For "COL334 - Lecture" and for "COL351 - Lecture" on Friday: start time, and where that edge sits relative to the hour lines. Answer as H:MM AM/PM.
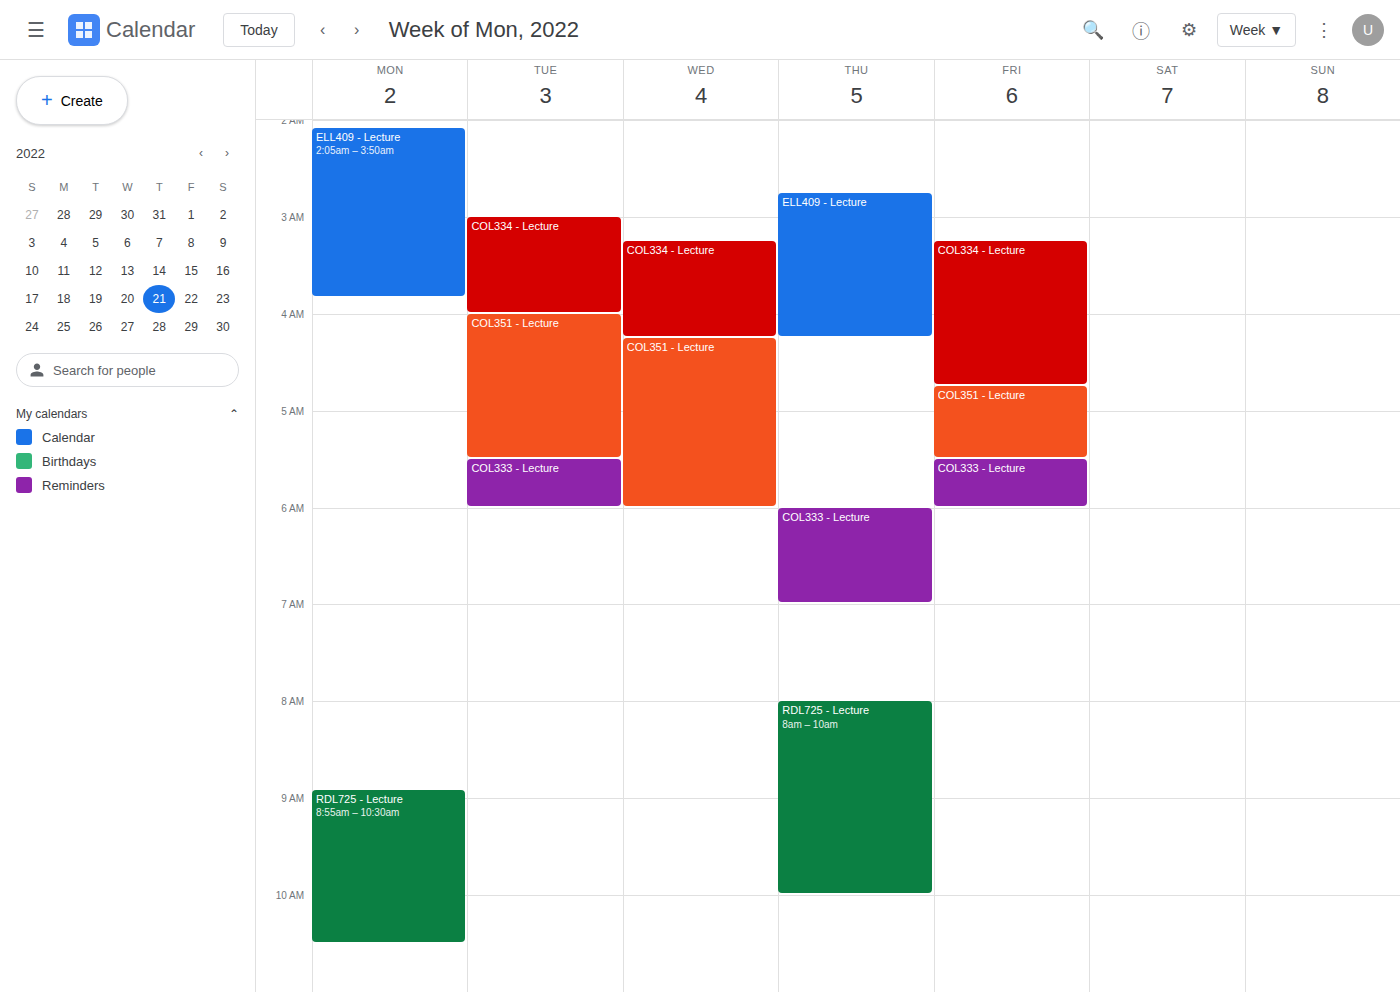
"COL334 - Lecture": 3:15 AM, neither: a quarter of the way from the 3 AM line to the 4 AM line. "COL351 - Lecture": 4:45 AM, neither: three quarters of the way from the 4 AM line to the 5 AM line.